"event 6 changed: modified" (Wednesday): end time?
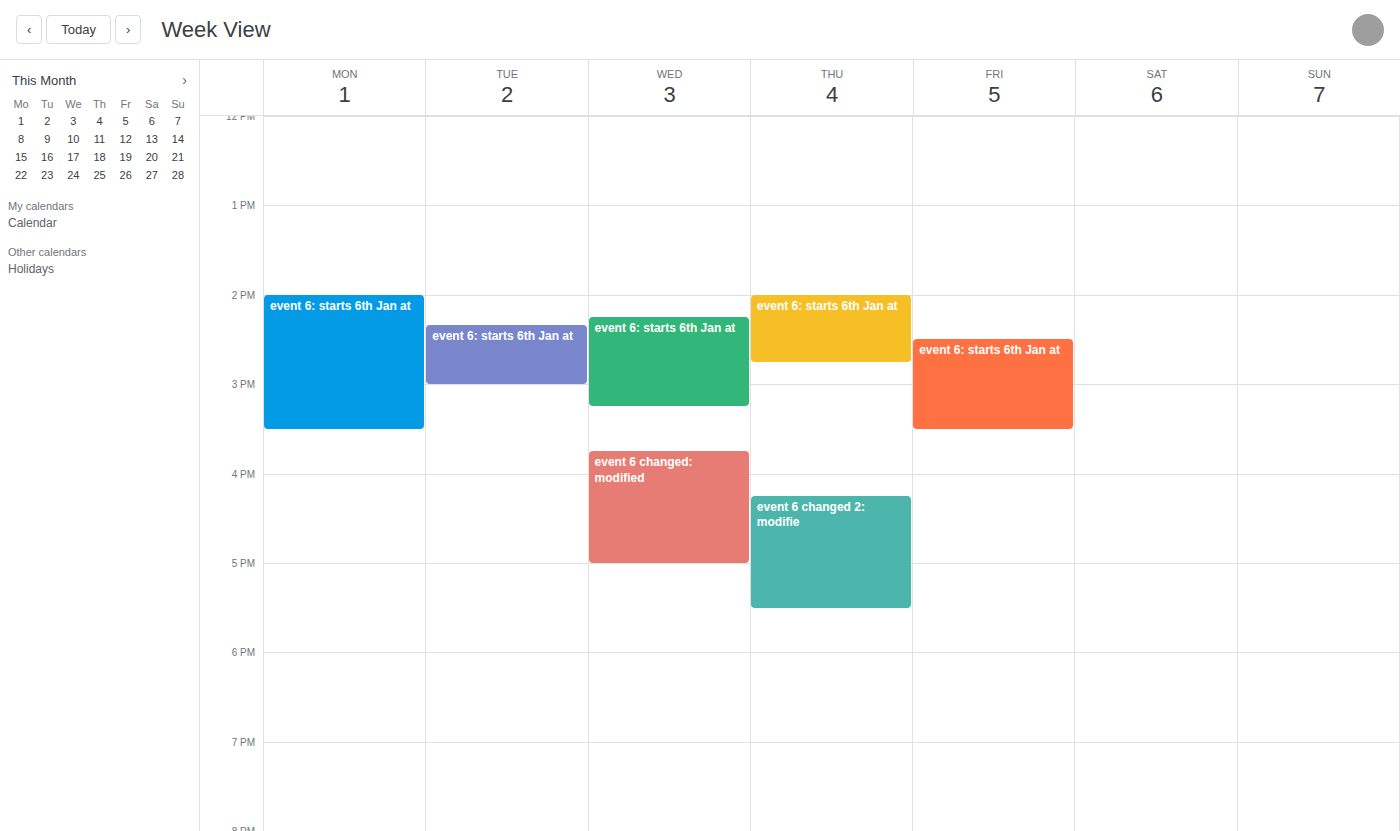
17:00